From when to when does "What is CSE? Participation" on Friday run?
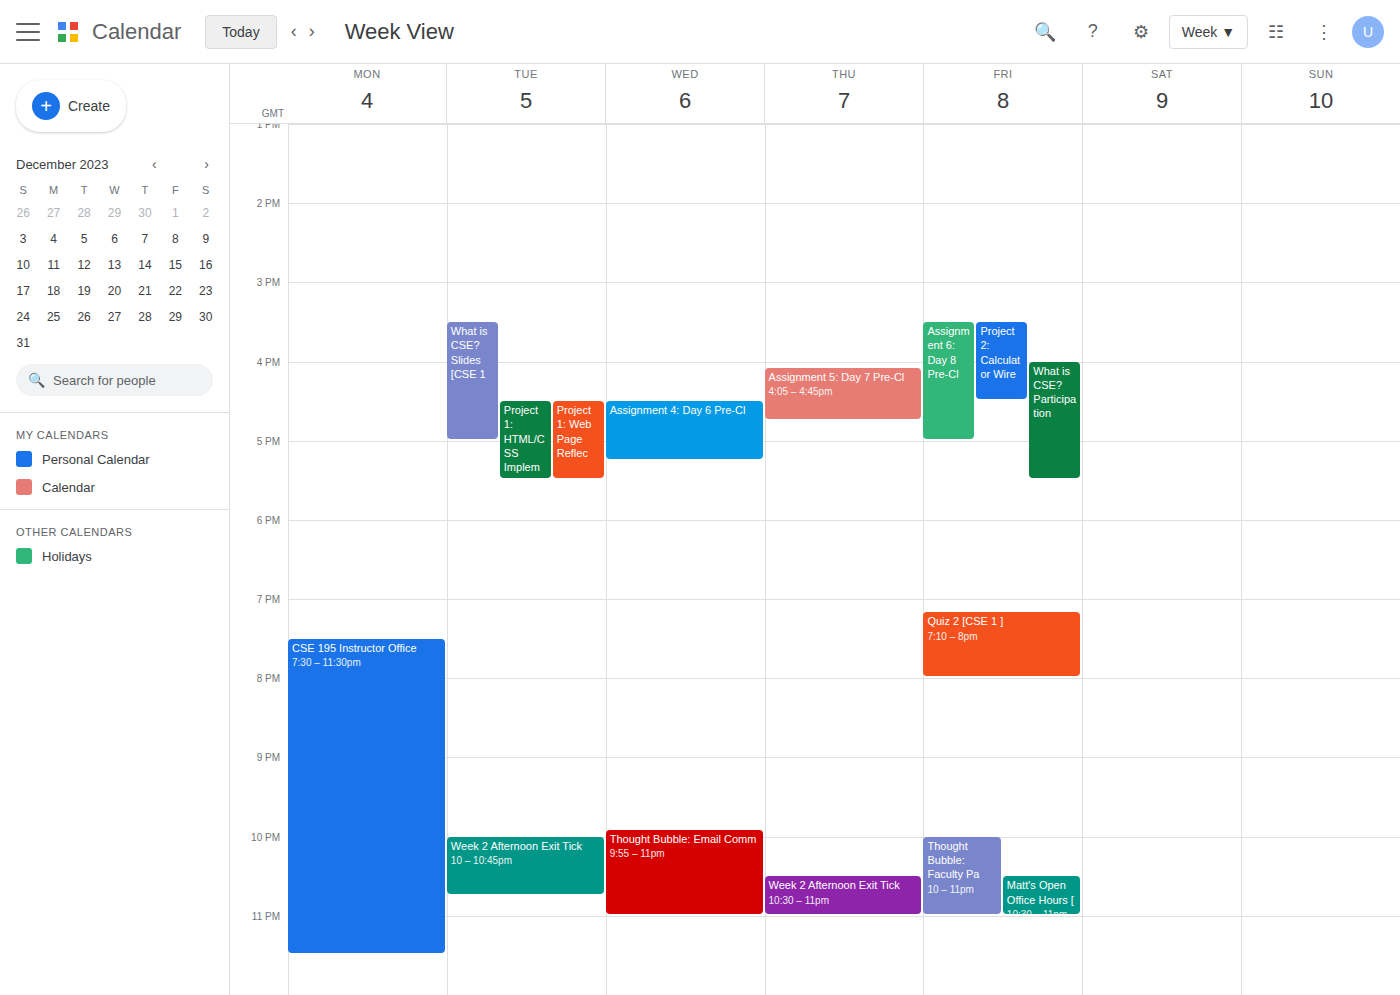
4:00 PM to 5:30 PM